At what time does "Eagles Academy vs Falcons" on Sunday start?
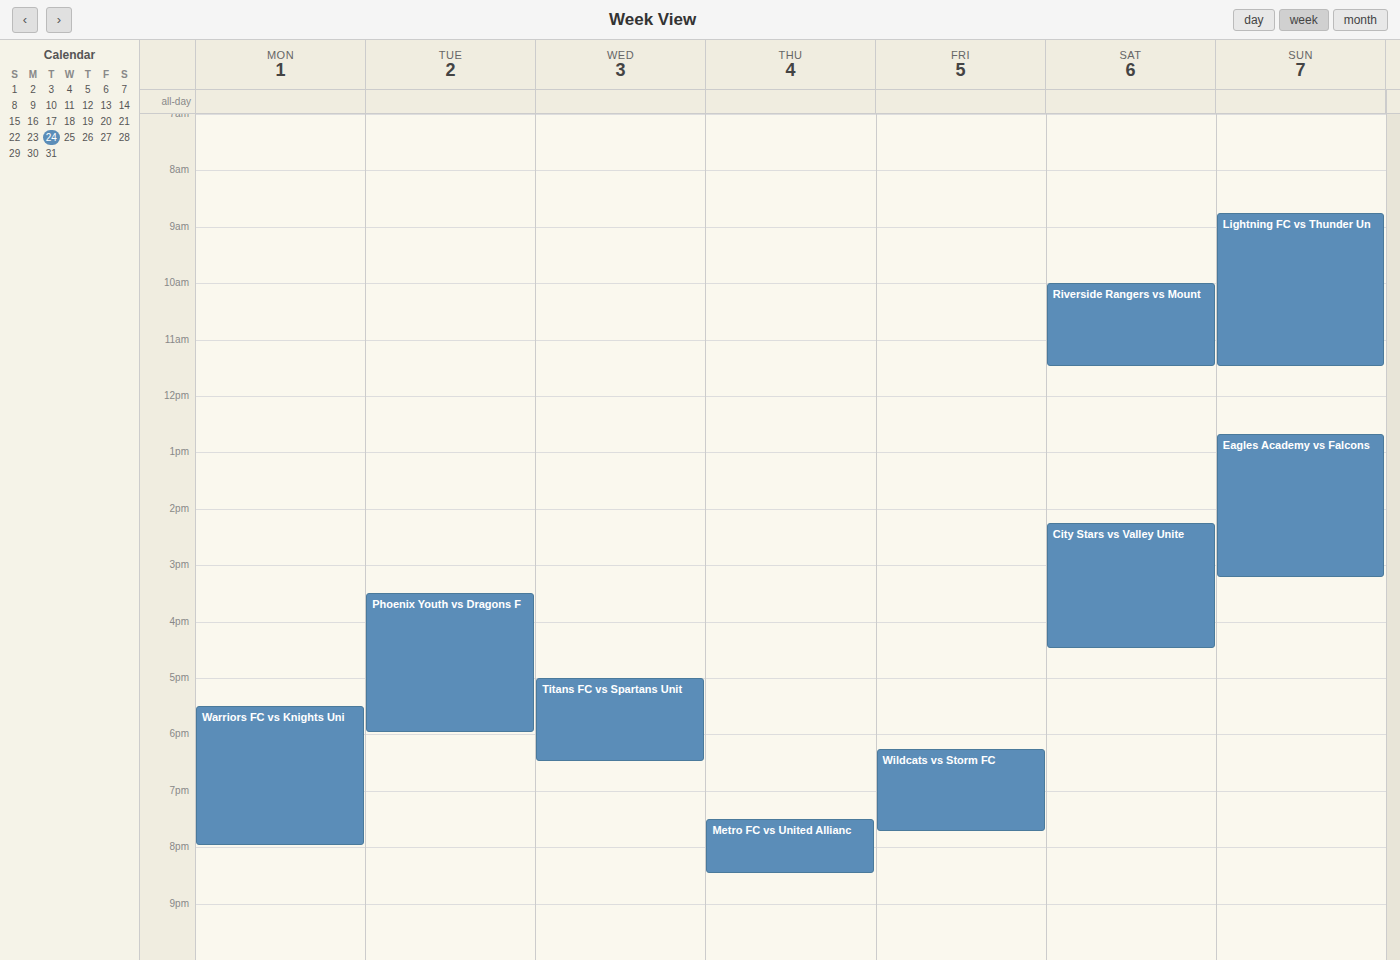
12:40 PM